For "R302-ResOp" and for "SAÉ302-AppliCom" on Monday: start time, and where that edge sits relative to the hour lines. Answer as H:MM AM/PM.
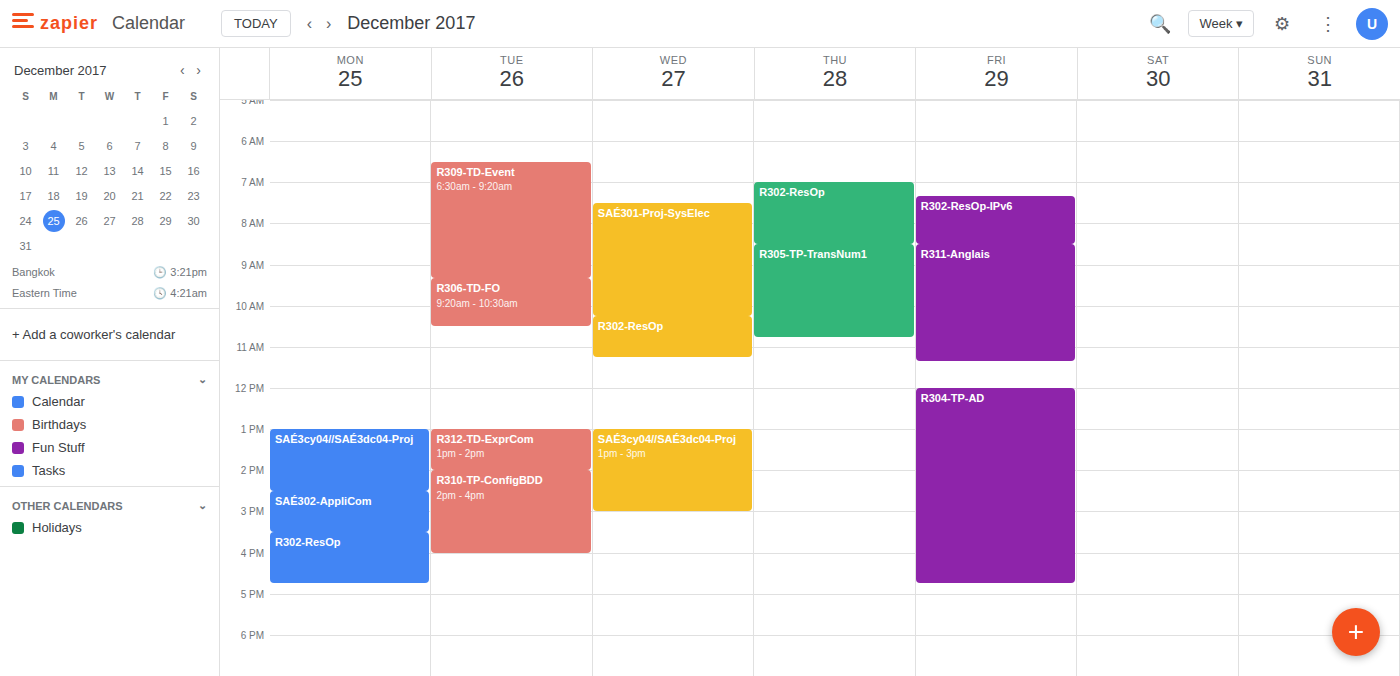
"R302-ResOp": 3:30 PM, halfway between the 3 PM and 4 PM lines. "SAÉ302-AppliCom": 2:30 PM, halfway between the 2 PM and 3 PM lines.